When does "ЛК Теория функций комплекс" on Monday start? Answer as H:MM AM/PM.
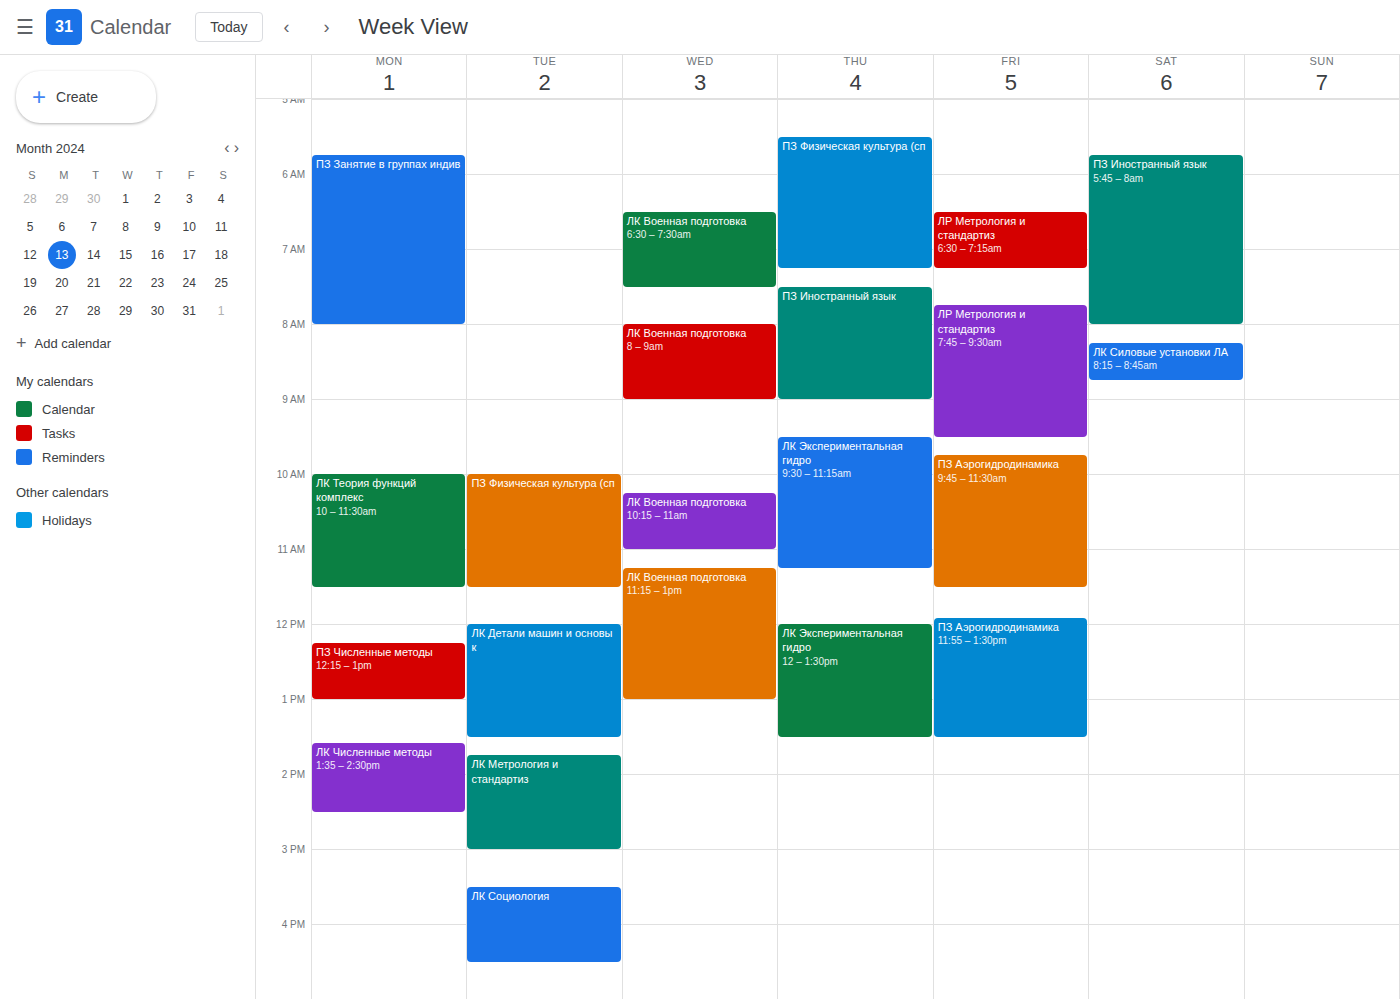
10:00 AM